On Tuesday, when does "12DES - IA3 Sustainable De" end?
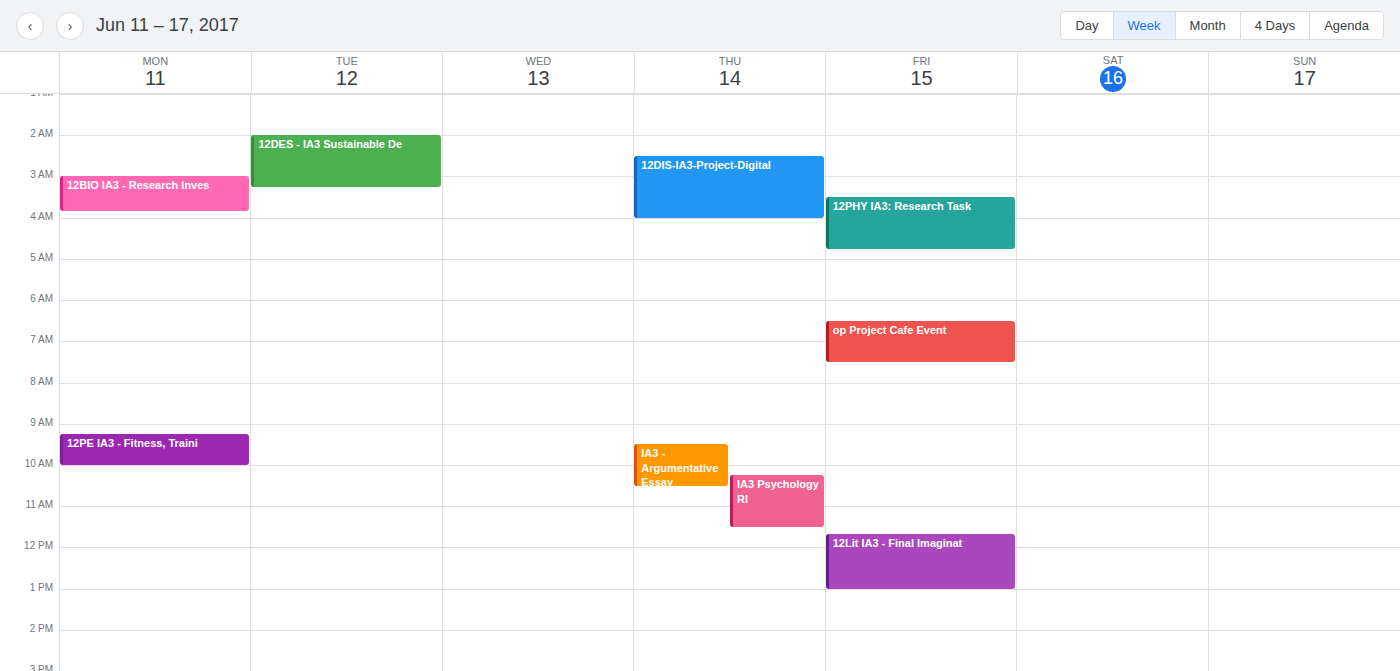
3:15 AM